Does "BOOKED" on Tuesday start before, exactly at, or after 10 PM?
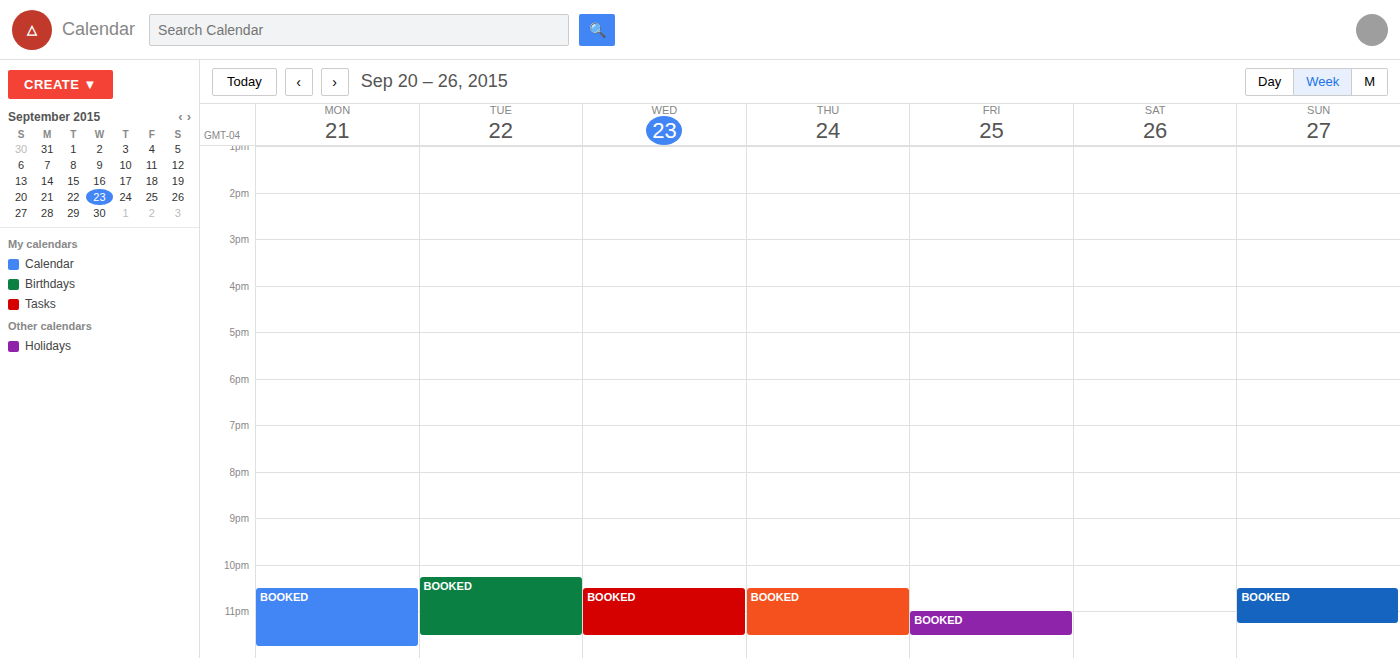
10:15 PM -- after 10 PM, 15 minutes below the 10 PM line.